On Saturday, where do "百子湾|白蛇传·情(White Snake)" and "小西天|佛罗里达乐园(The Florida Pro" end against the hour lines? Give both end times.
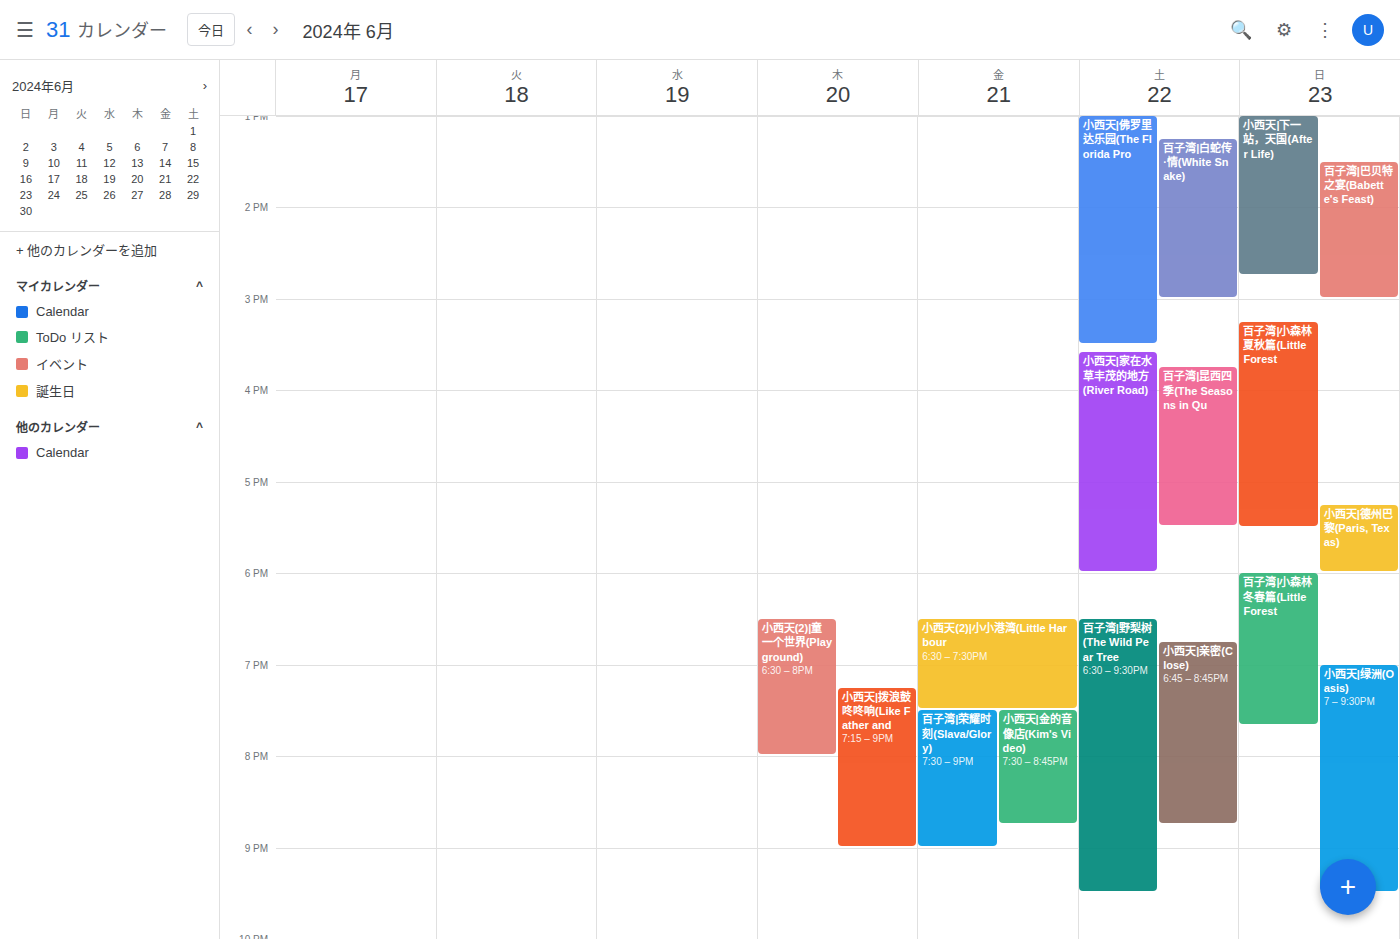
"百子湾|白蛇传·情(White Snake)": 3:00 PM, exactly on the 3 PM line. "小西天|佛罗里达乐园(The Florida Pro": 3:30 PM, halfway between the 3 PM and 4 PM lines.